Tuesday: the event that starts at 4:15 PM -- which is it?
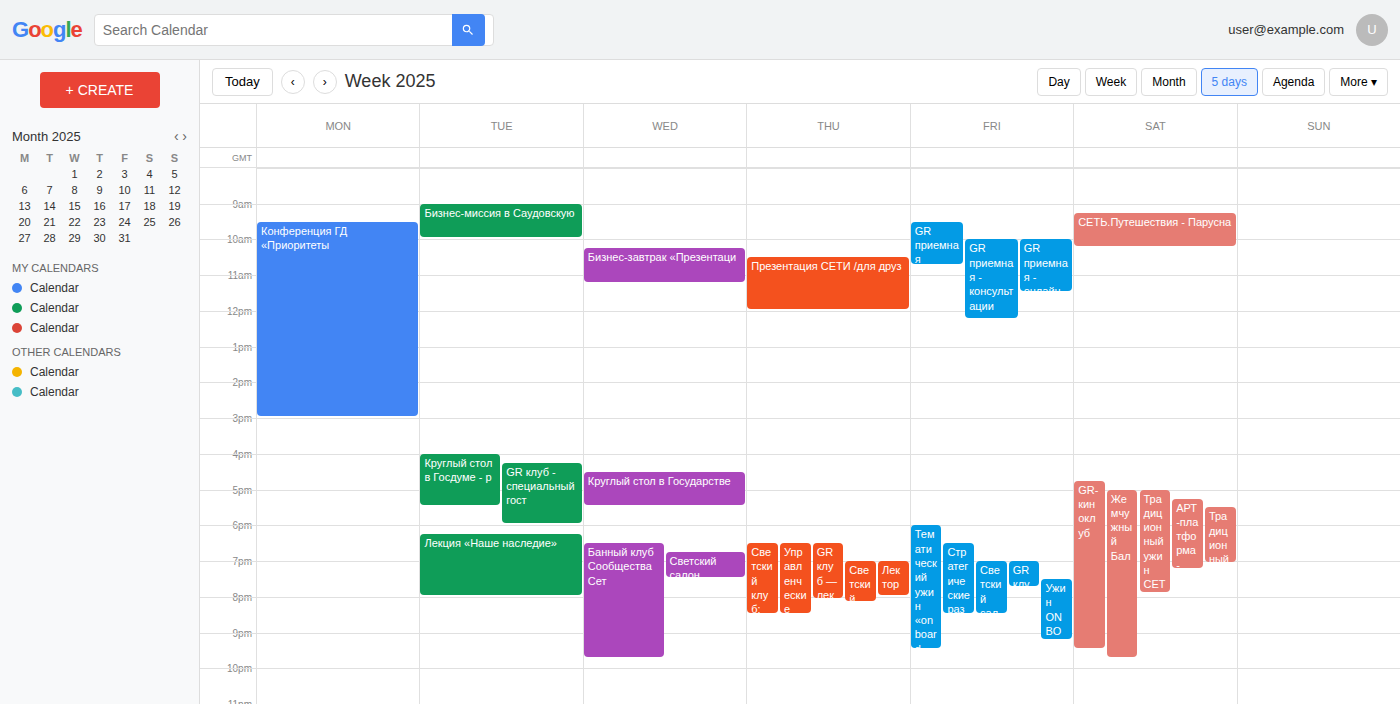
"GR клуб - специальный гост"